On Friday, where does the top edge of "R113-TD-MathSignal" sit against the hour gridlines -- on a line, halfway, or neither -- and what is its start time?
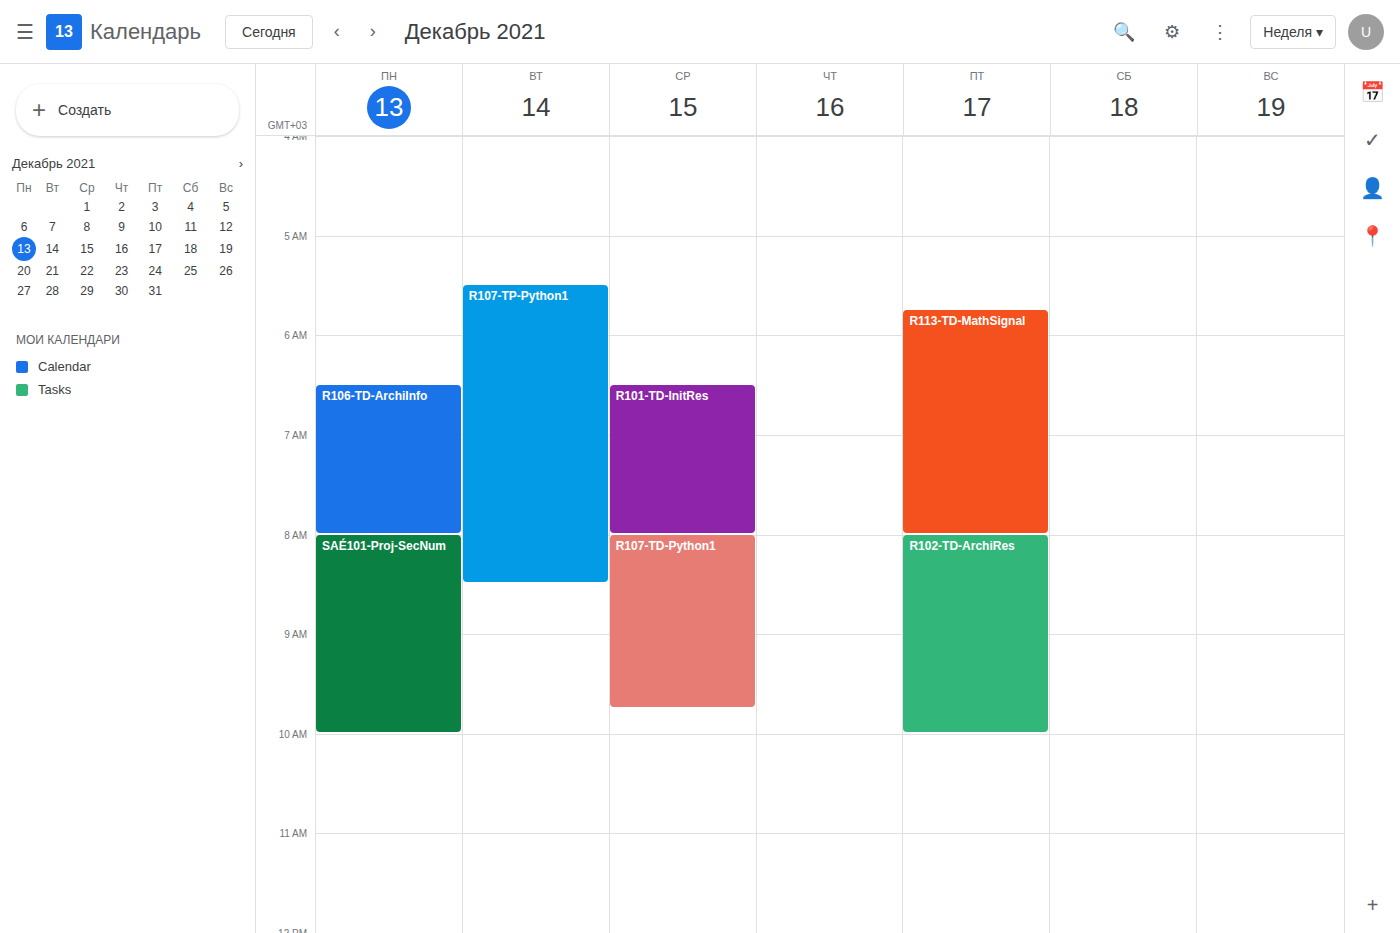
5:45 AM -- neither: three quarters of the way from the 5 AM line to the 6 AM line.